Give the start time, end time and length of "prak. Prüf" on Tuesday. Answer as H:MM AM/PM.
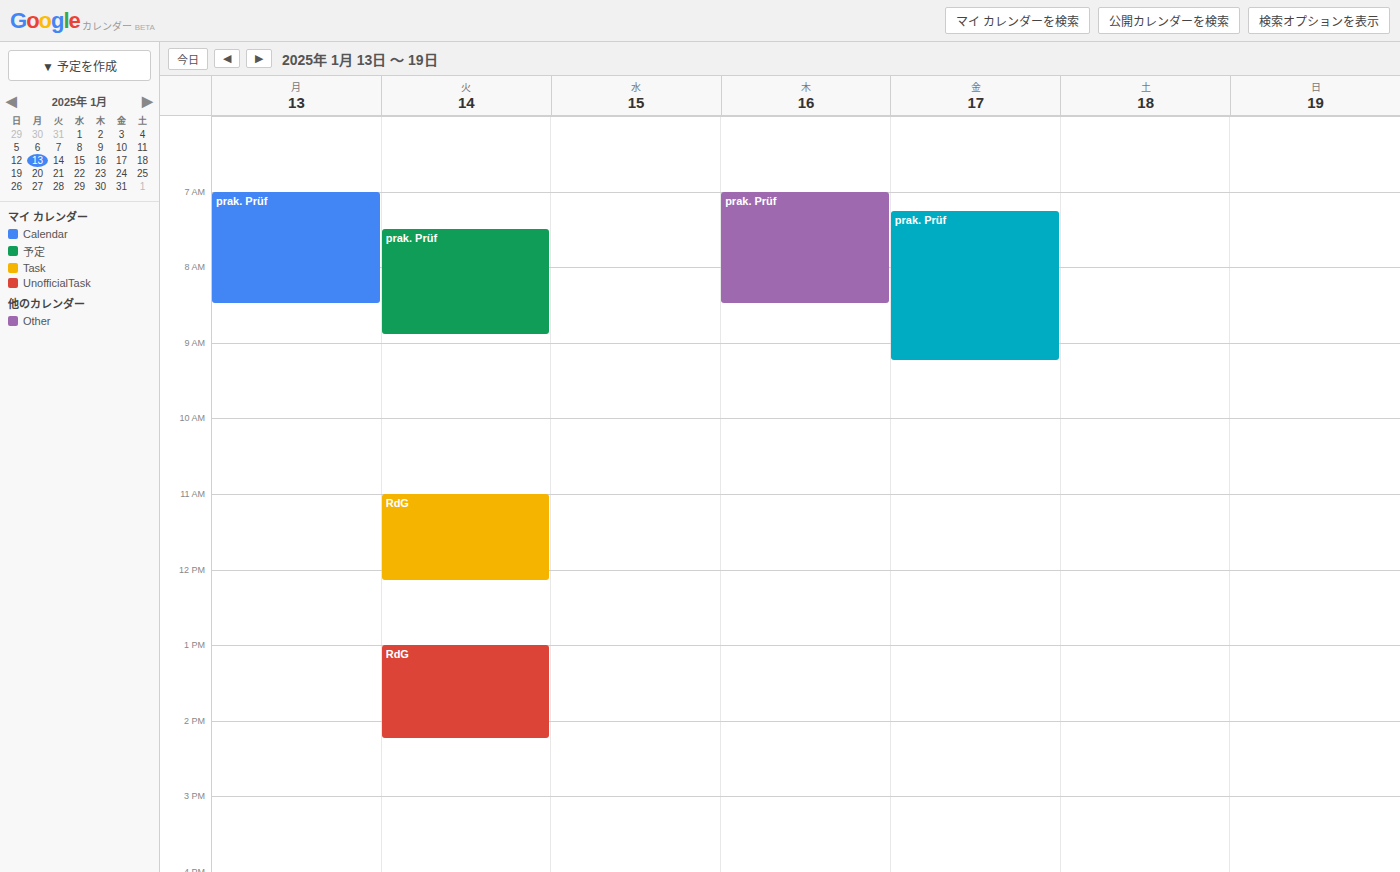
7:30 AM to 8:55 AM, 1 hour 25 minutes